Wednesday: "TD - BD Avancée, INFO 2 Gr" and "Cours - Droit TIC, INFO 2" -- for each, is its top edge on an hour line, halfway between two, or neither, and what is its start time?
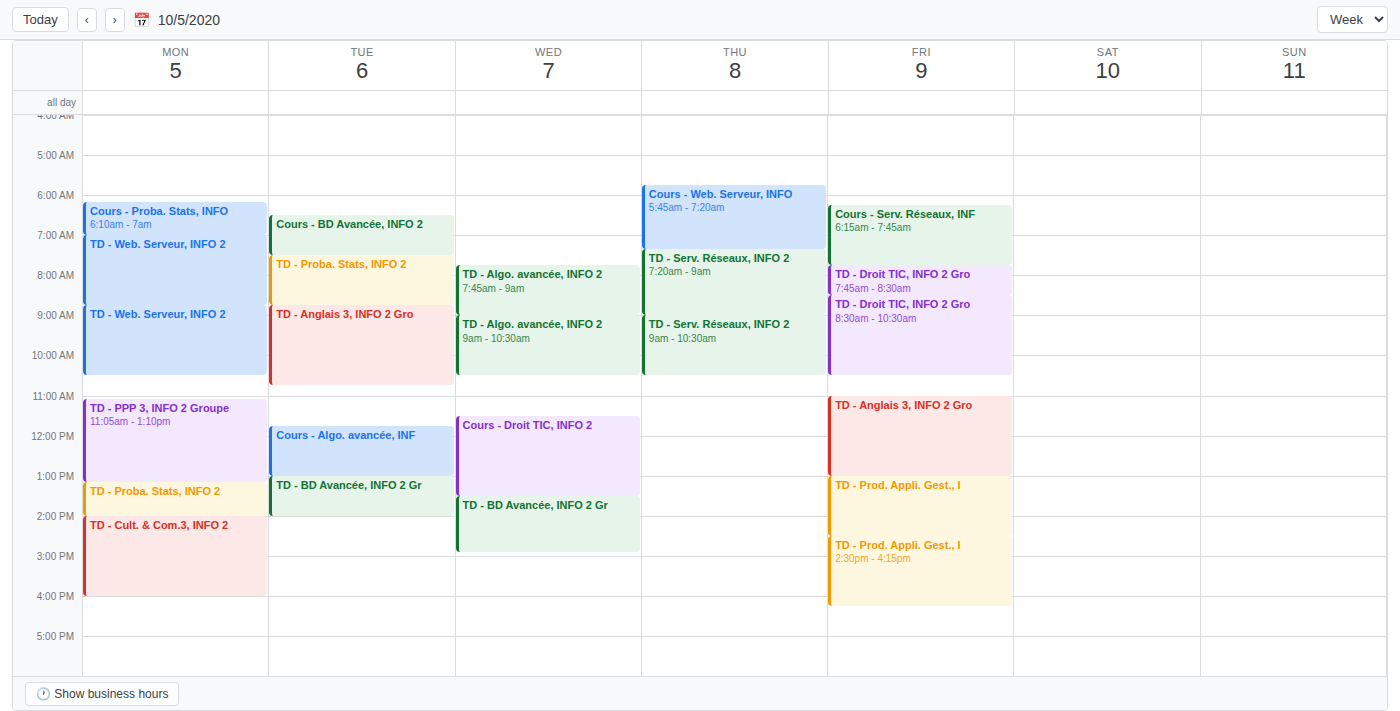
"TD - BD Avancée, INFO 2 Gr": 1:30 PM, halfway between the 1 PM and 2 PM lines. "Cours - Droit TIC, INFO 2": 11:30 AM, halfway between the 11 AM and 12 PM lines.